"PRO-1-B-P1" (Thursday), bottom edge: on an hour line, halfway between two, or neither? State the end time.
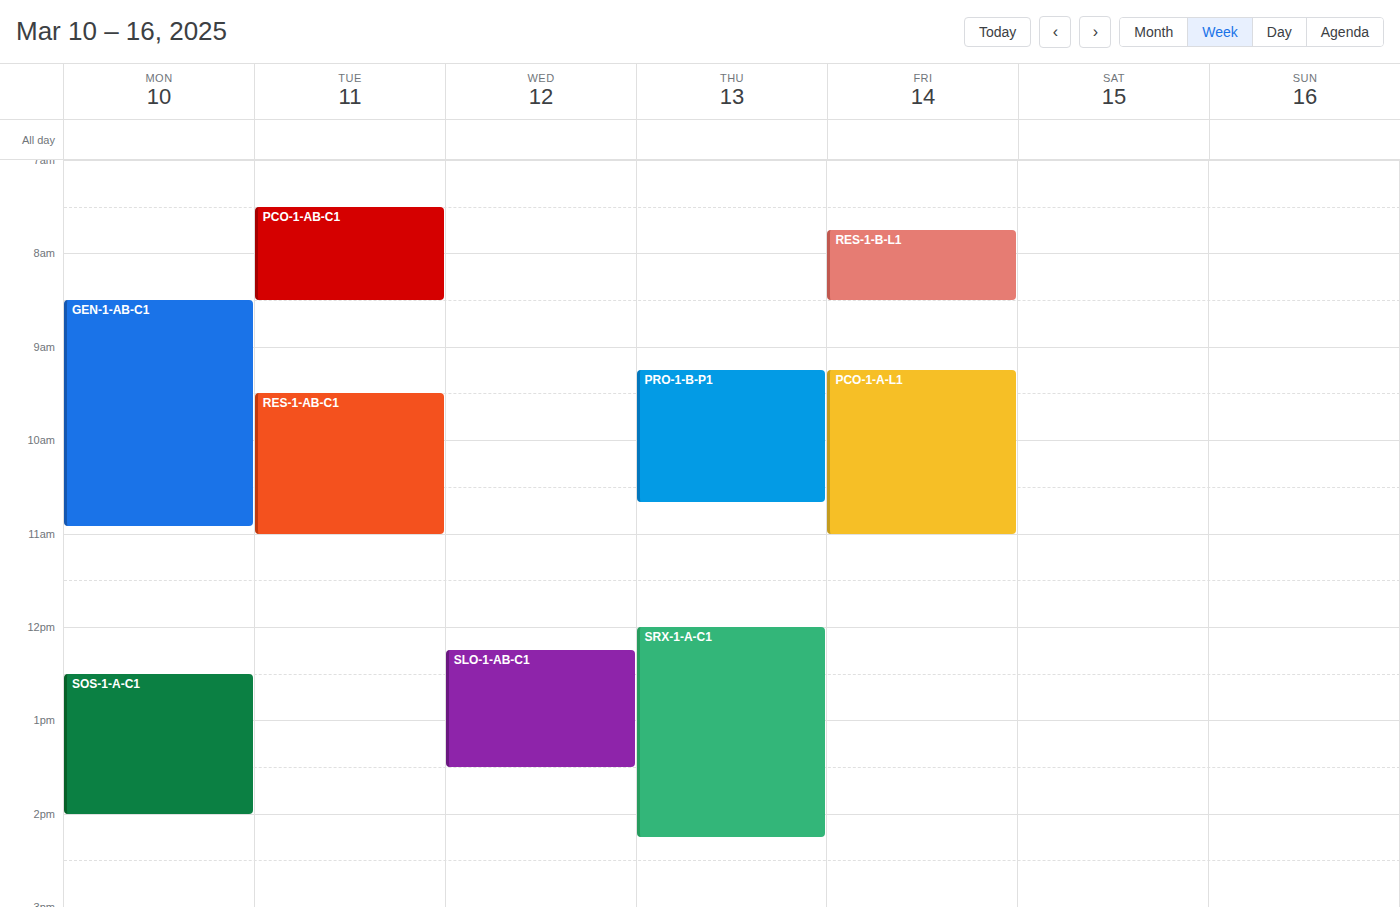
10:40 AM -- neither: 40 minutes below the 10 AM line and 20 minutes above the 11 AM line.